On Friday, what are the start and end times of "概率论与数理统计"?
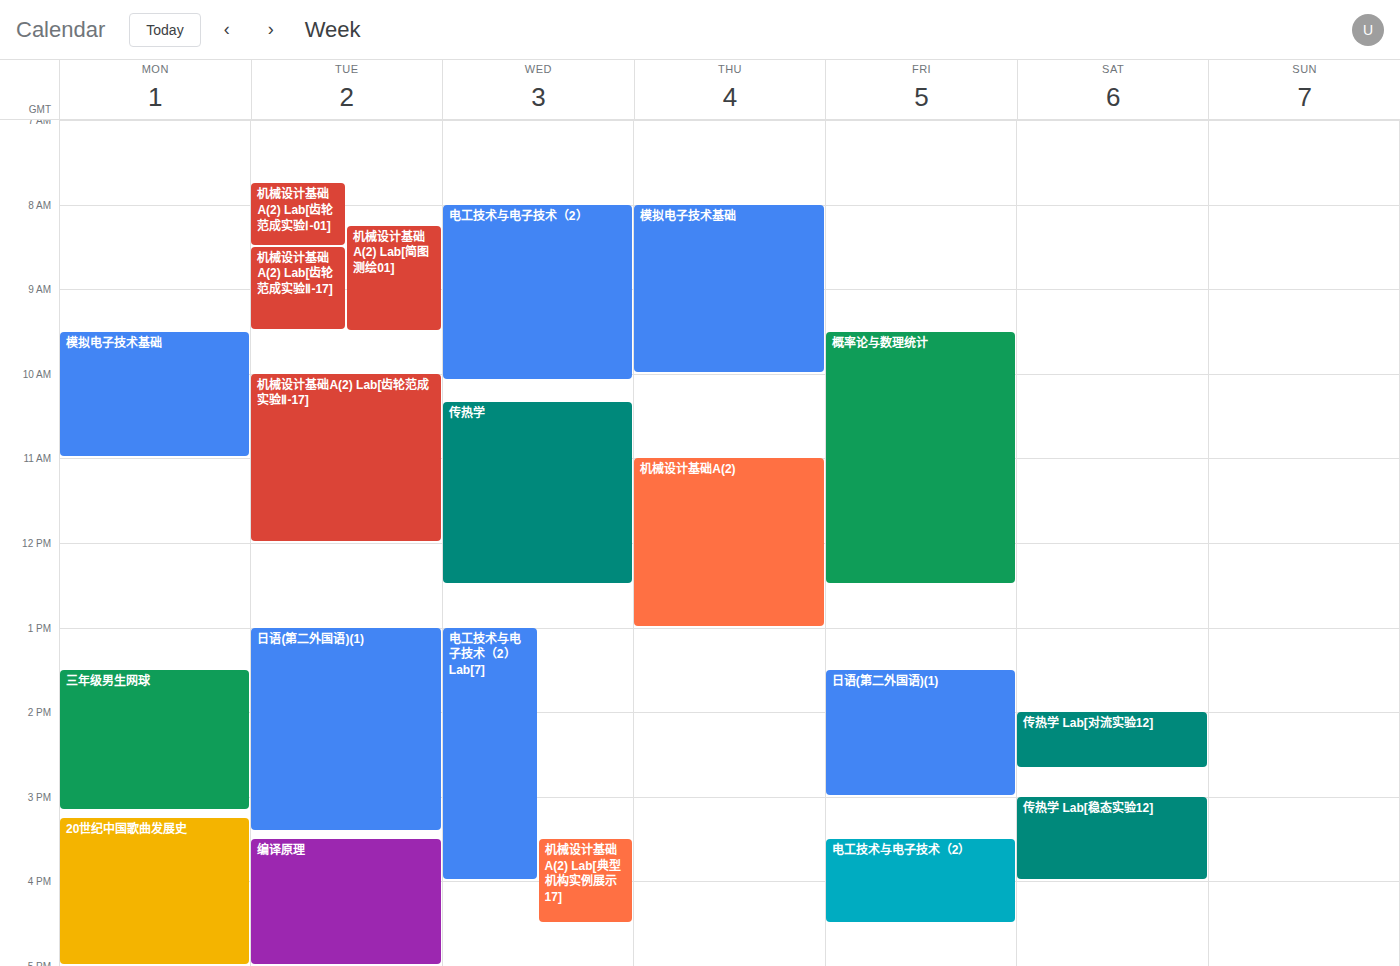
9:30 AM to 12:30 PM